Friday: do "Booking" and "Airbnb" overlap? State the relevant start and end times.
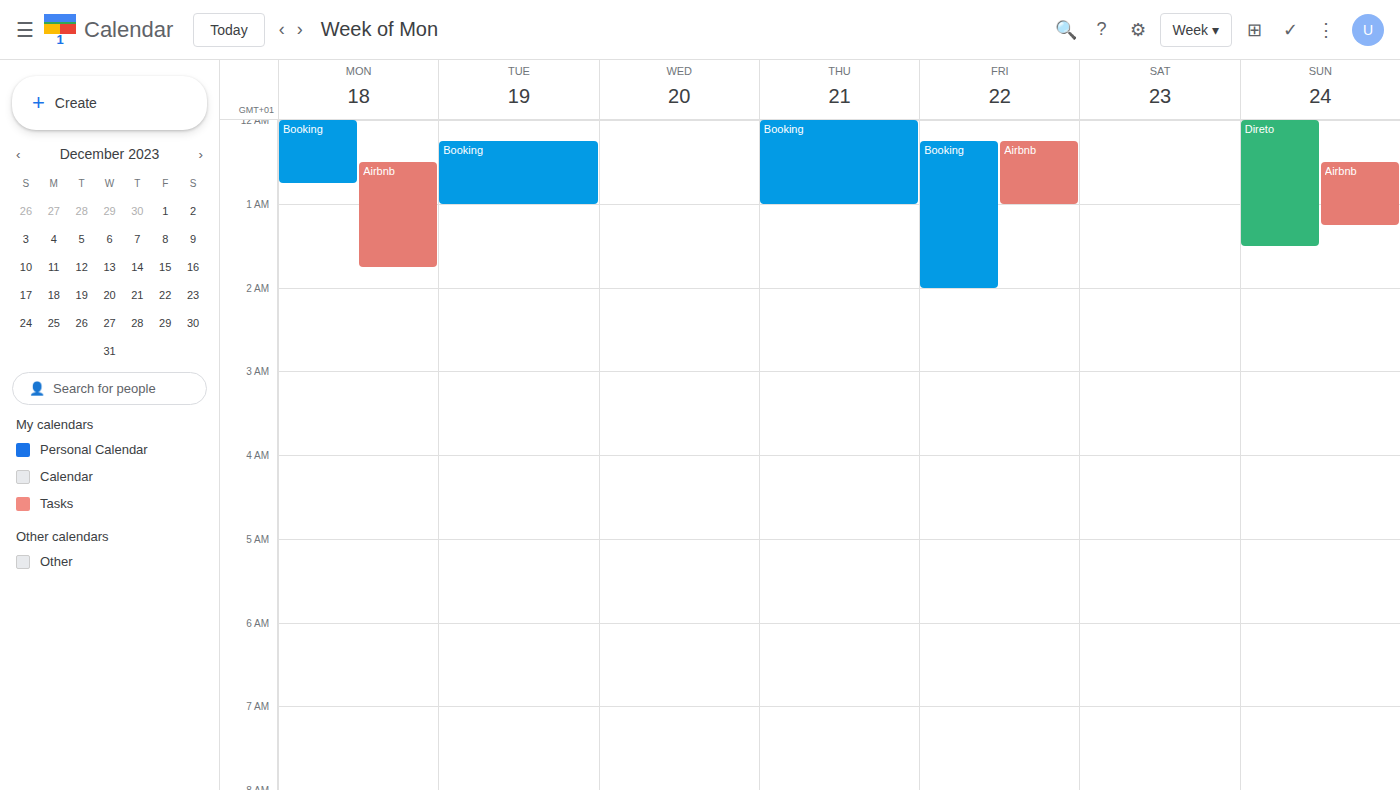
"Airbnb" runs 12:15 AM to 1:00 AM, inside "Booking" -- they overlap.